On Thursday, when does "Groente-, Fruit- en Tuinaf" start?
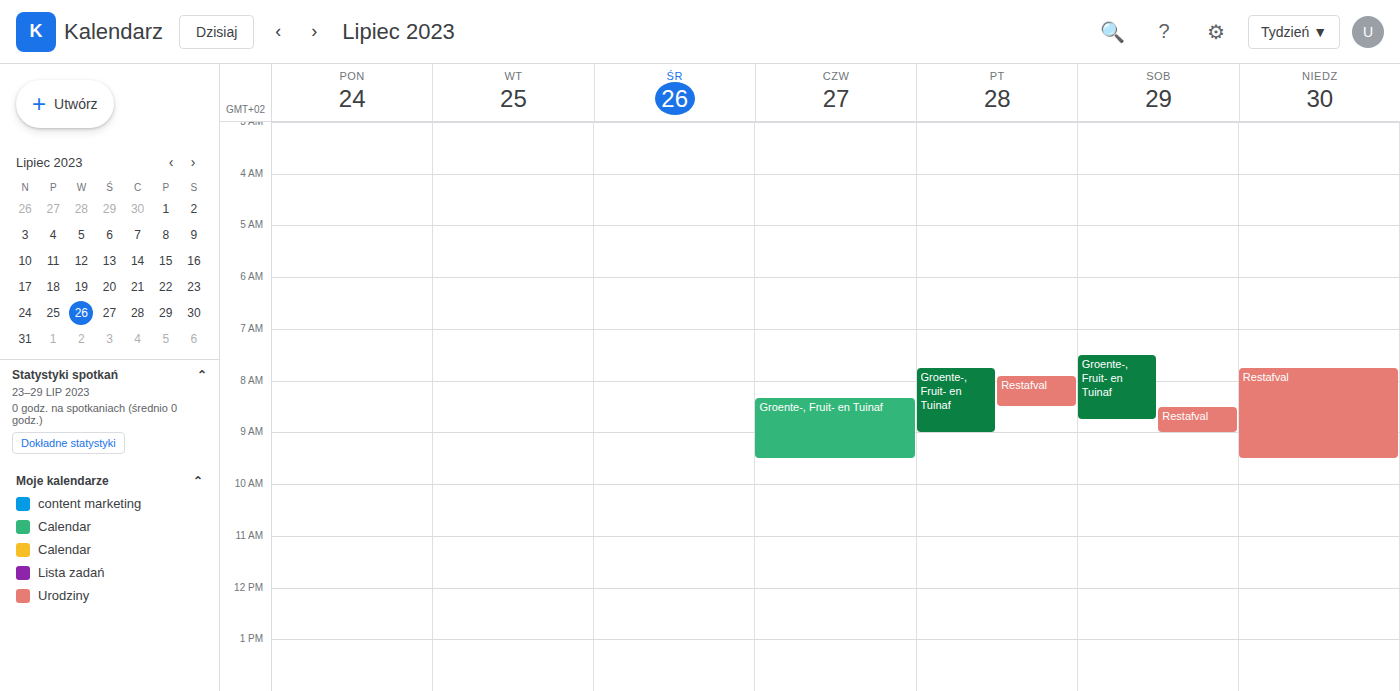
8:20 AM